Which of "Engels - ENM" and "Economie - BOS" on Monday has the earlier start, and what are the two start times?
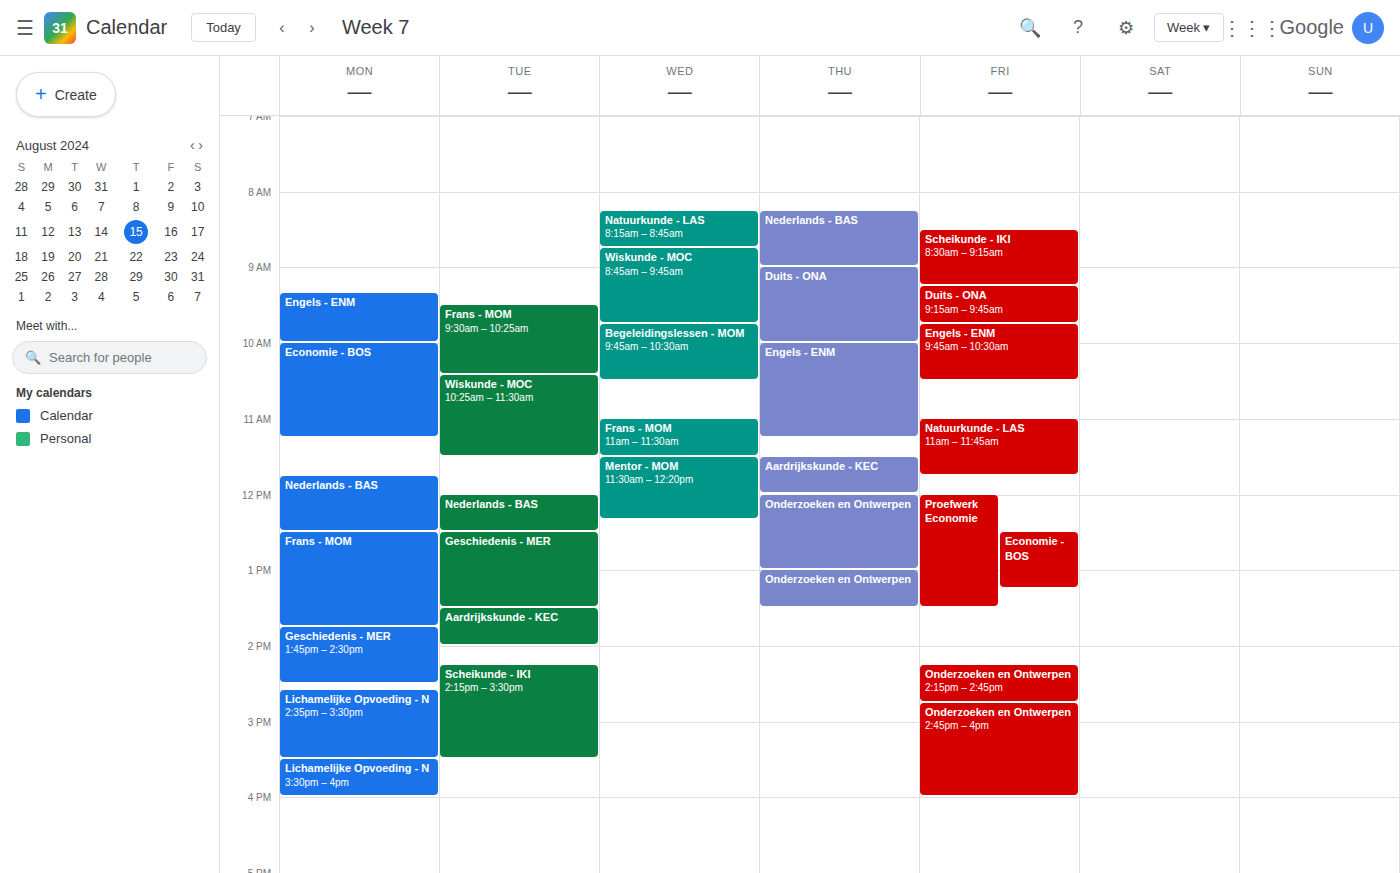
"Engels - ENM" 09:20; "Economie - BOS" 10:00.